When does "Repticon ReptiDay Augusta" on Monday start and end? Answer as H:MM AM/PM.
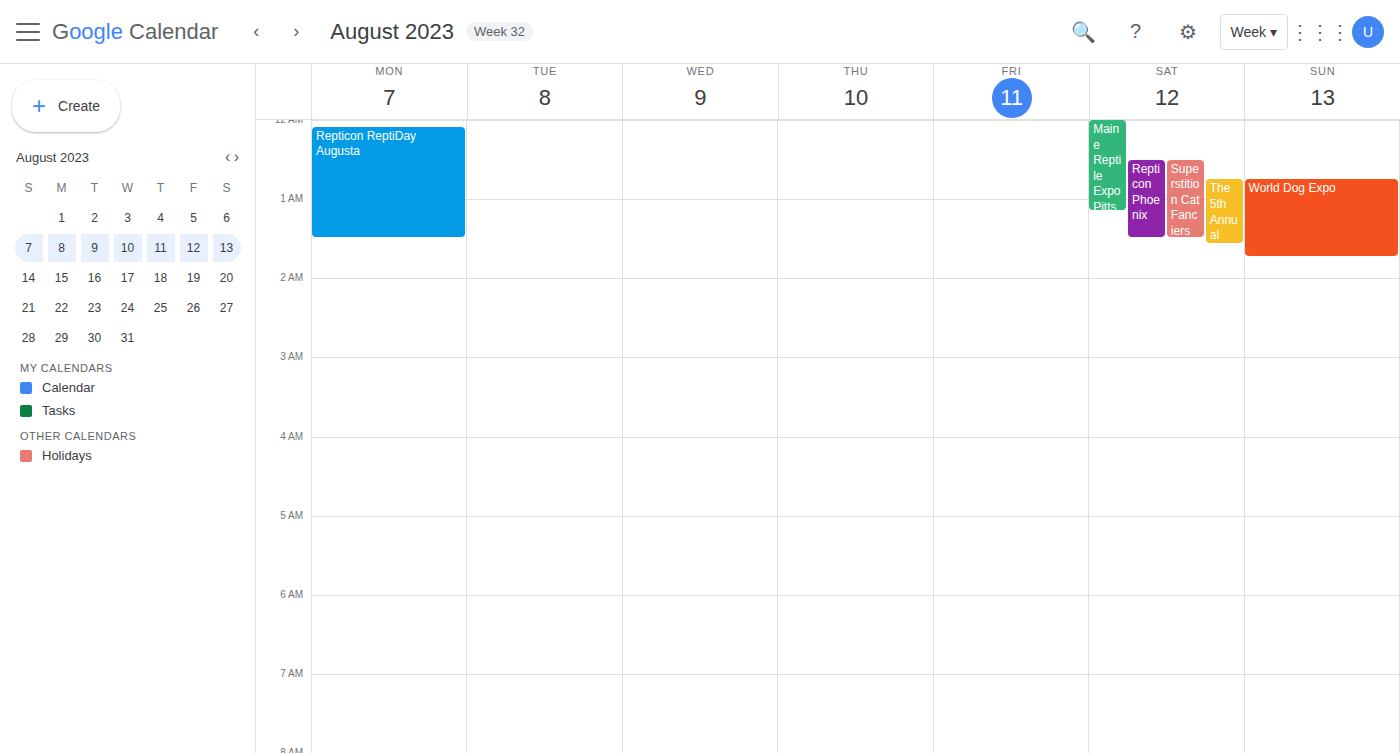
12:05 AM to 1:30 AM